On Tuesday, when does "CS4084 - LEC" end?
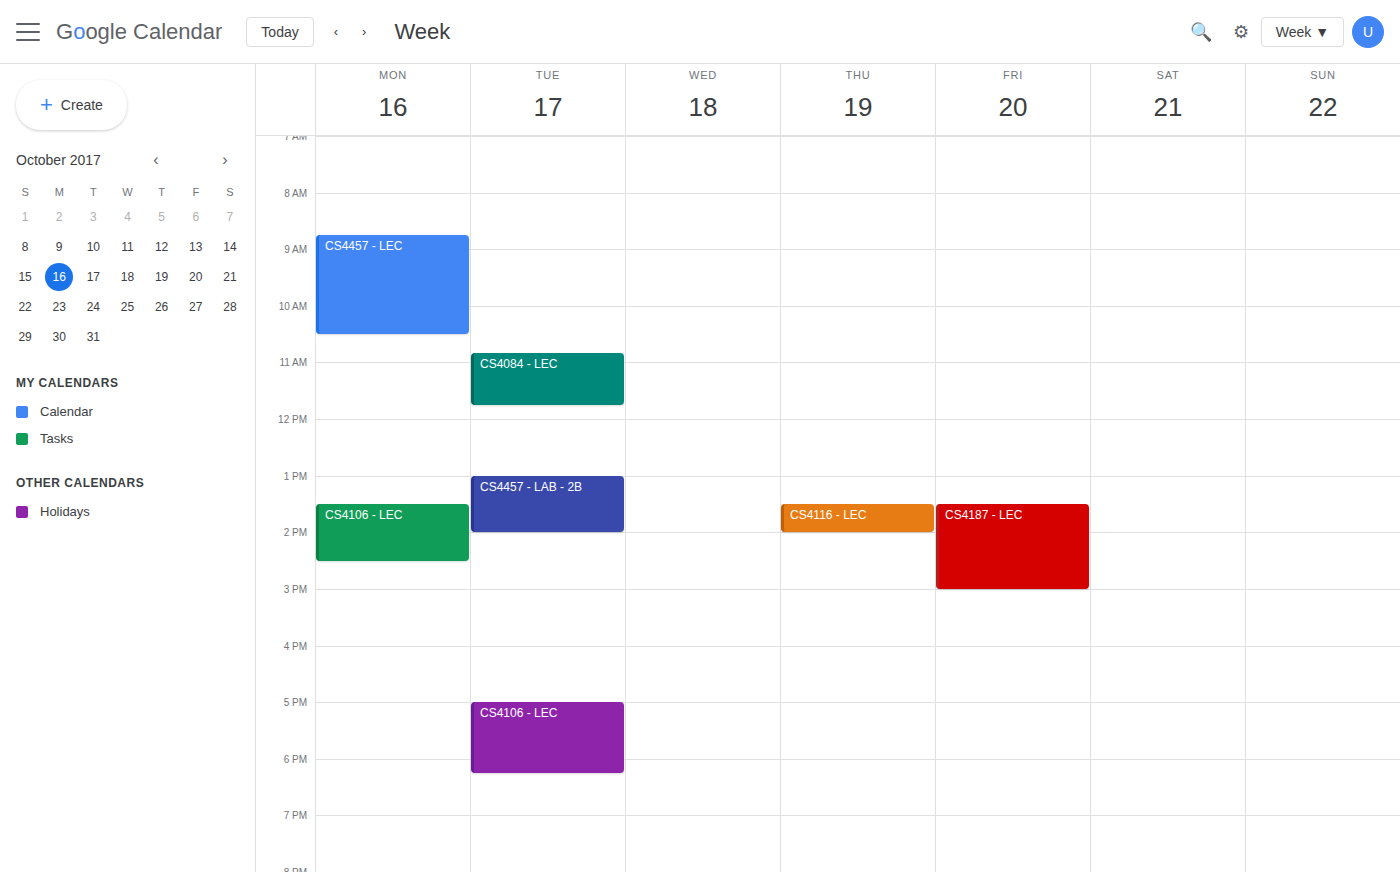
11:45 AM